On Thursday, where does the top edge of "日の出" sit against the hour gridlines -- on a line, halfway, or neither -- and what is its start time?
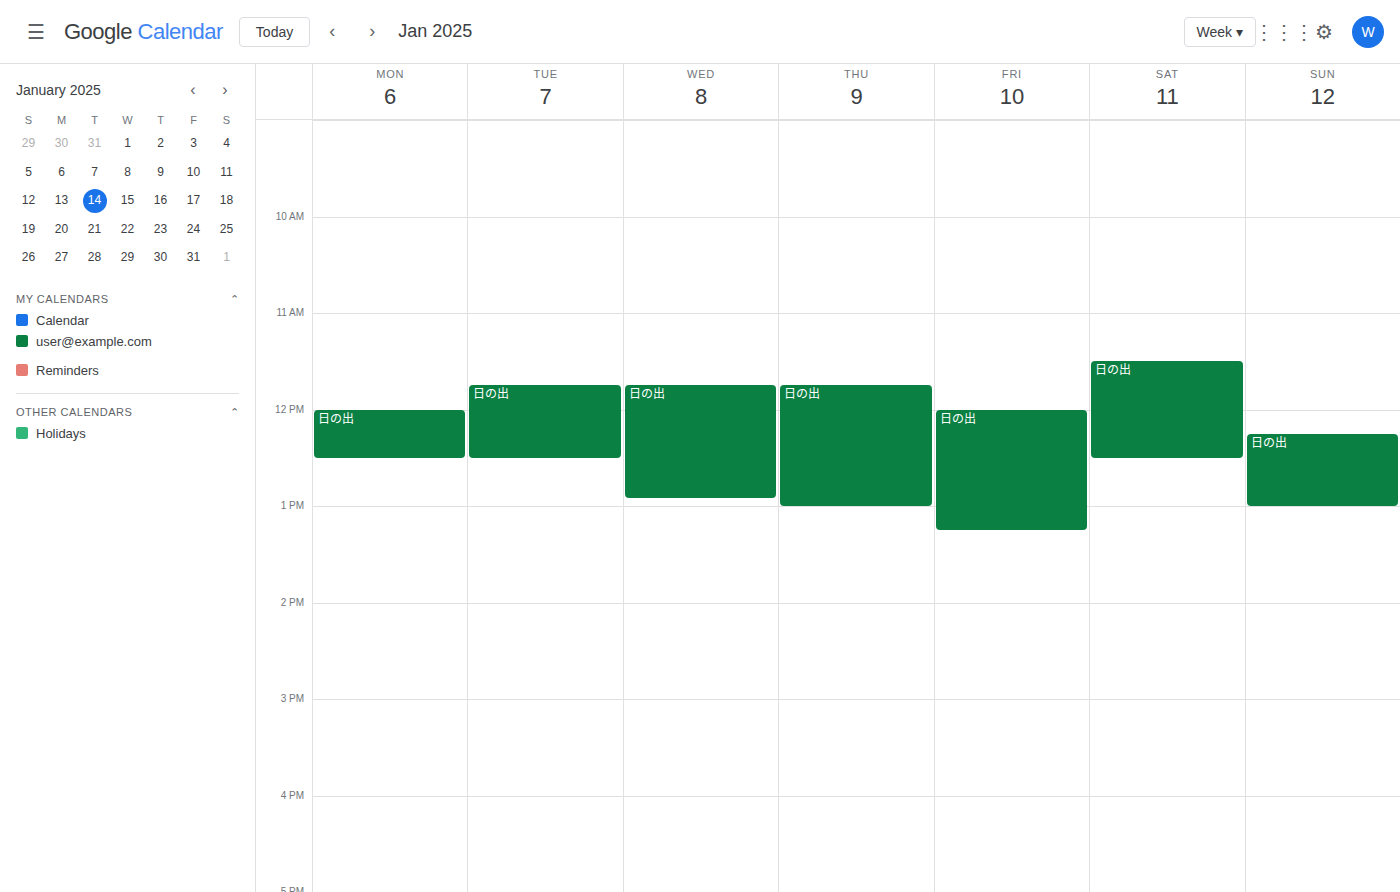
11:45 AM -- neither: three quarters of the way from the 11 AM line to the 12 PM line.